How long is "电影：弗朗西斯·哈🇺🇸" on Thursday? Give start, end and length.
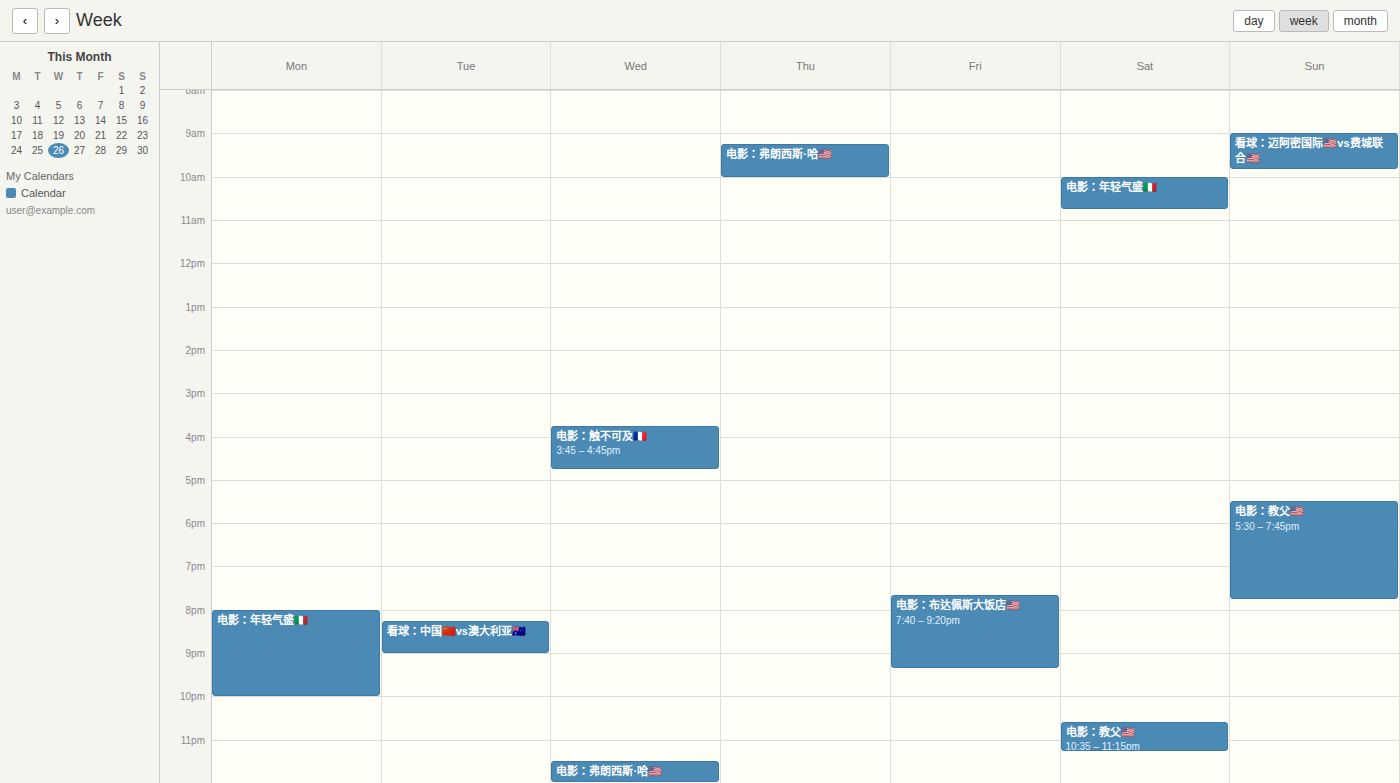
9:15 AM to 10:00 AM, 45 minutes